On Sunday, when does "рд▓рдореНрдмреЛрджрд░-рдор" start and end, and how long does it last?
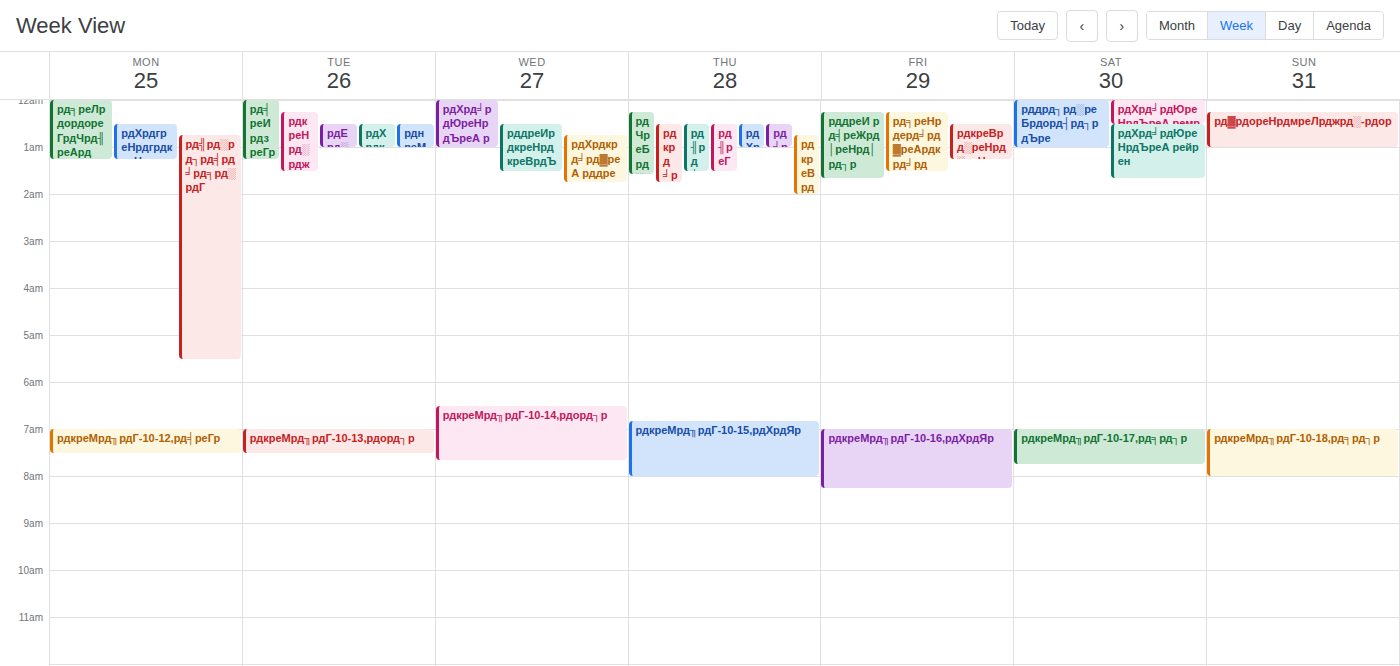
12:15 AM to 1:00 AM, 45 minutes